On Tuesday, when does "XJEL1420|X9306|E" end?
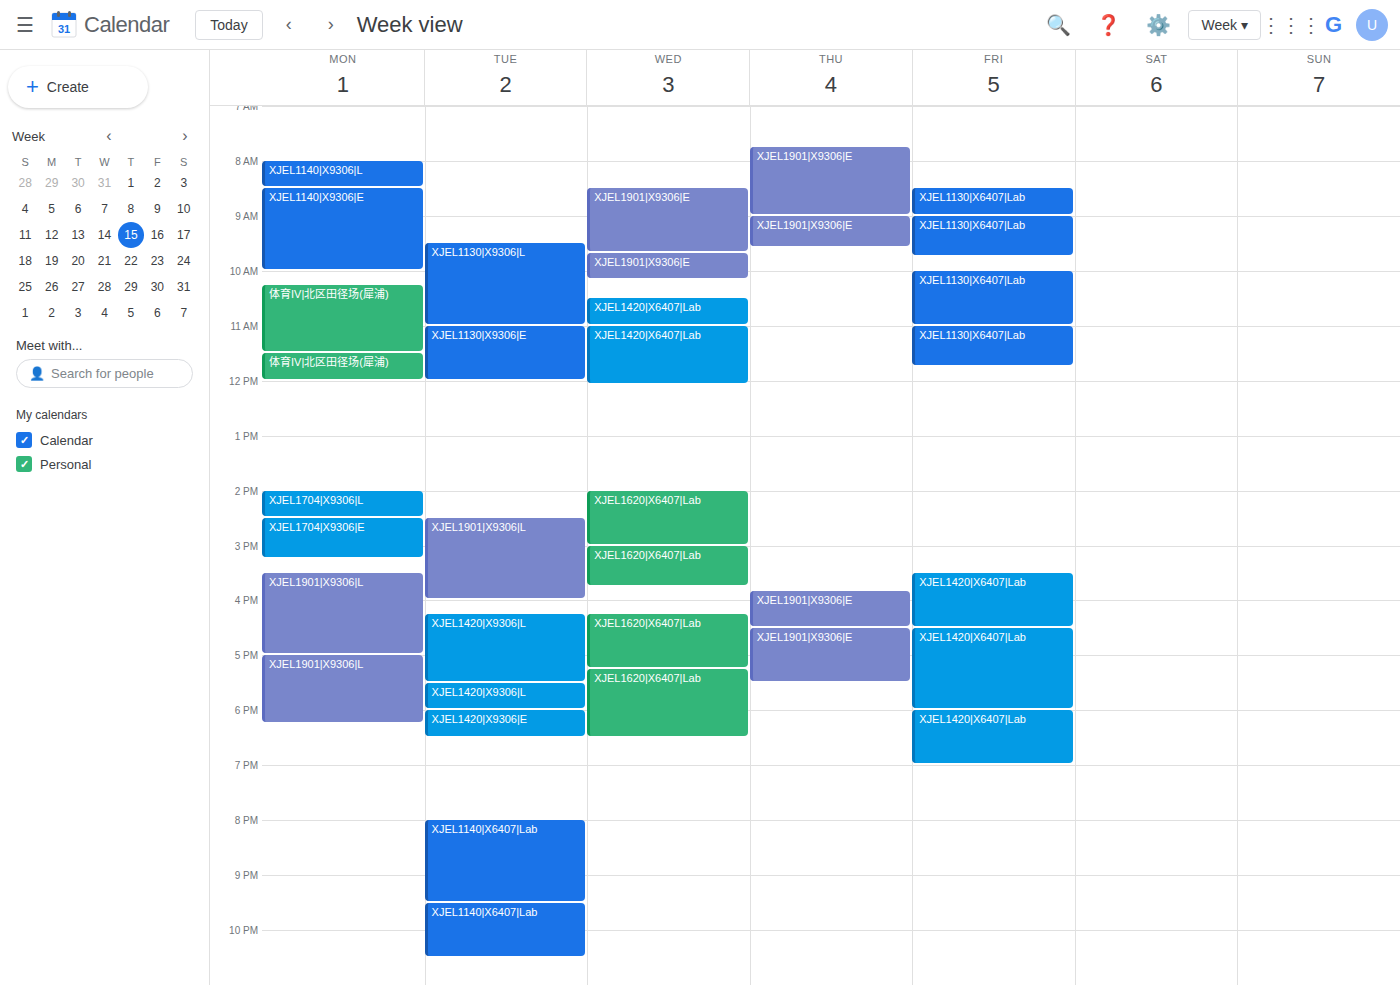
6:30 PM